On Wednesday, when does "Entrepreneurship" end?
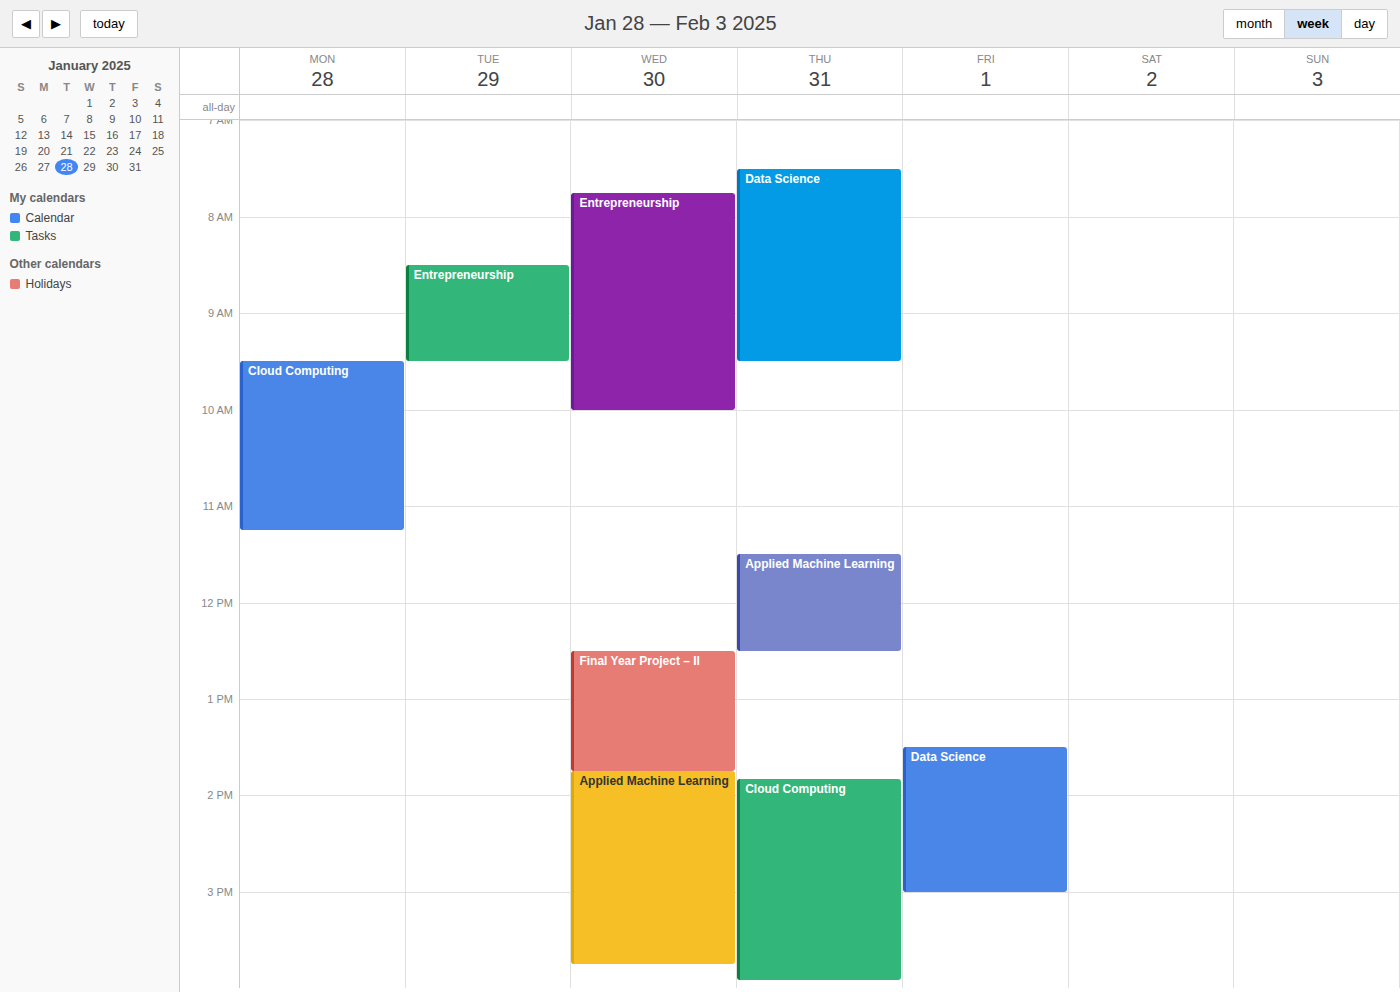
10:00 AM